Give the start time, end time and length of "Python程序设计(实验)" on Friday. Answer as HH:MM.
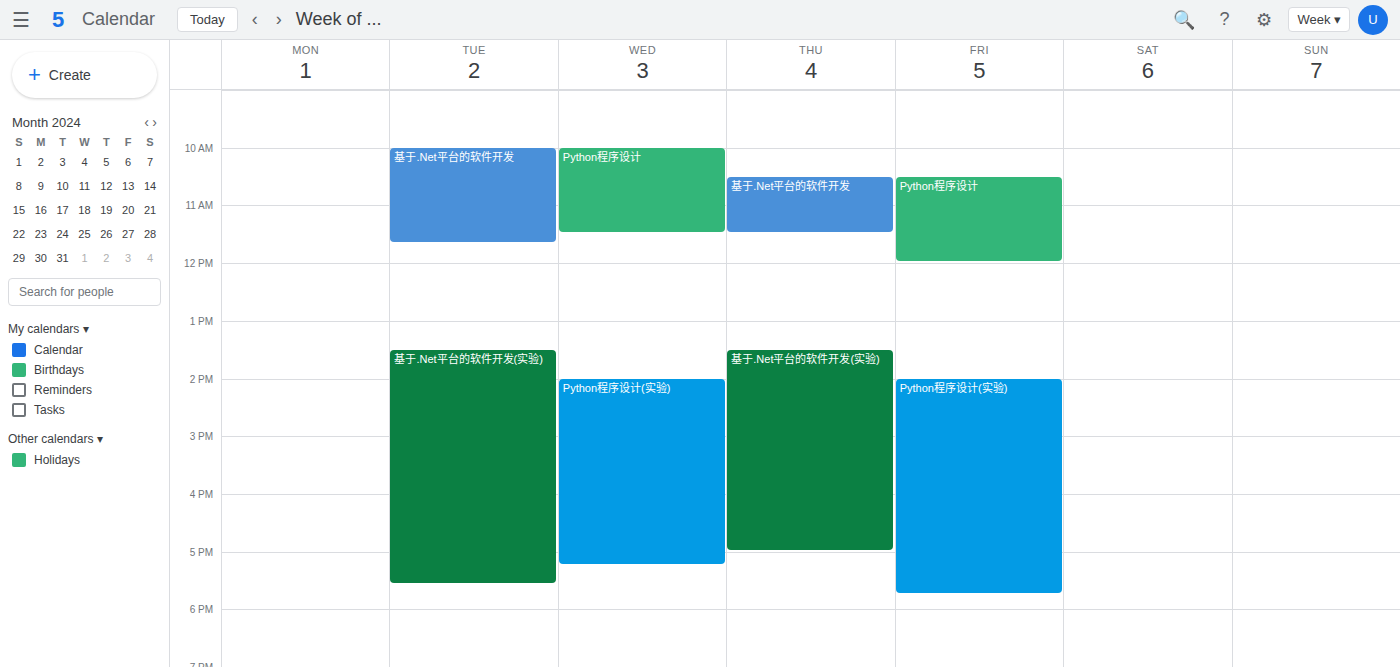
14:00 to 17:45, 3 hours 45 minutes